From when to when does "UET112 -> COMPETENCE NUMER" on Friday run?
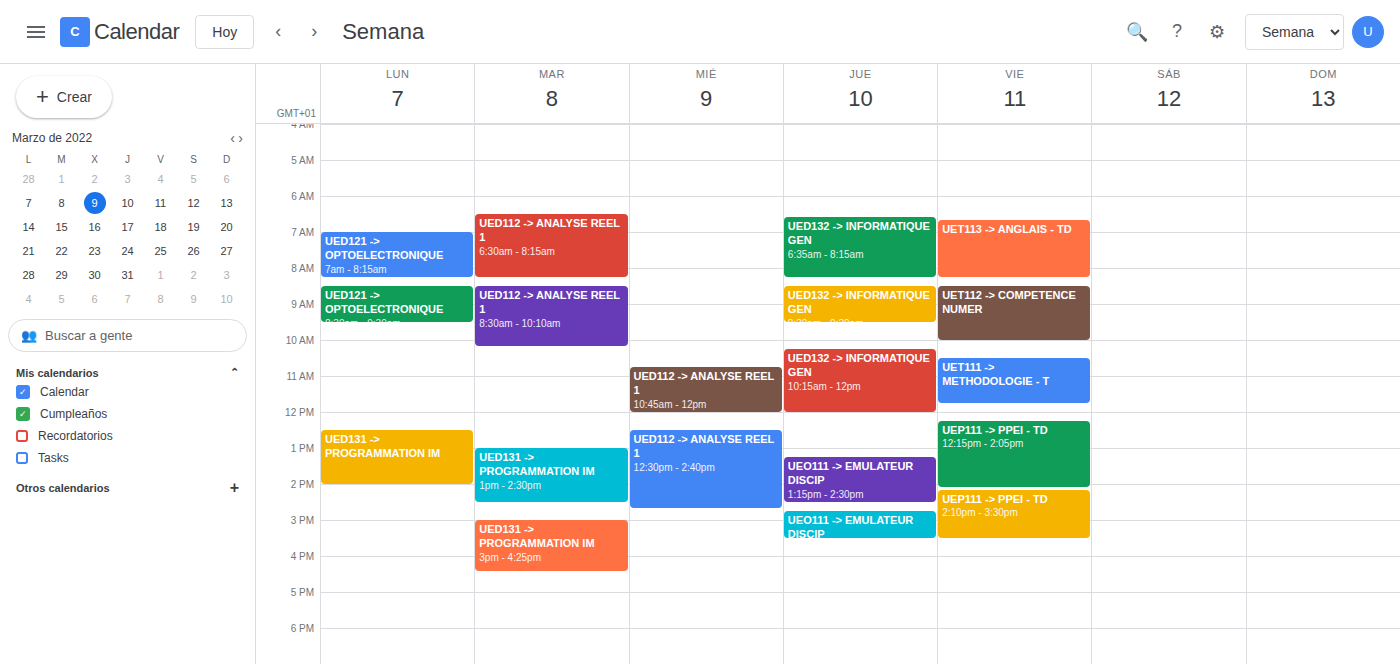
8:30 AM to 10:00 AM